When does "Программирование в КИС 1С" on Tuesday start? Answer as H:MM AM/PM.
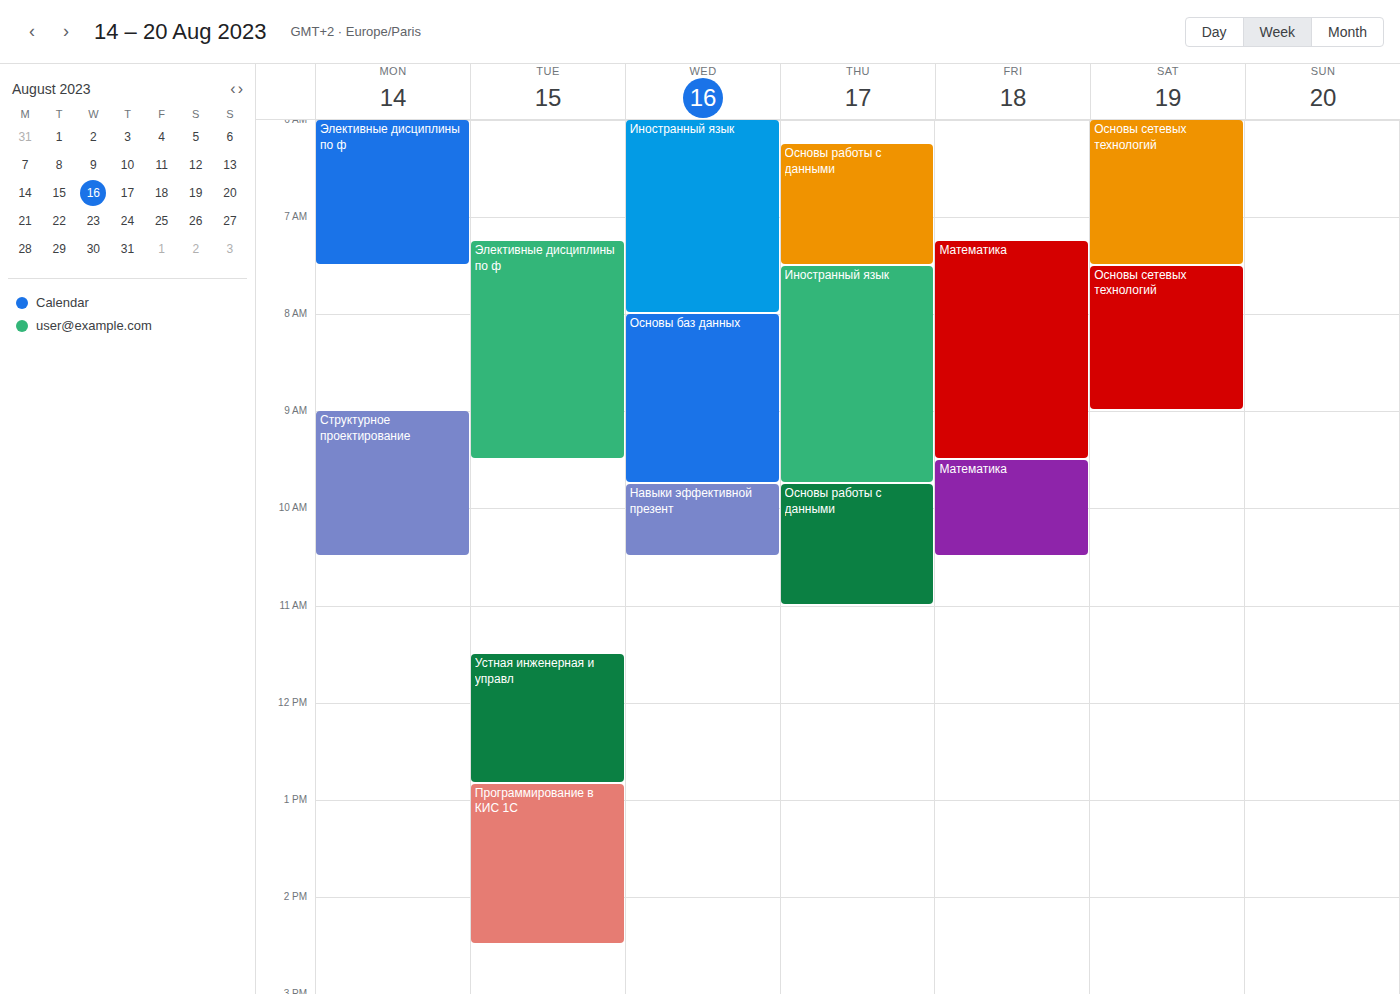
12:50 PM